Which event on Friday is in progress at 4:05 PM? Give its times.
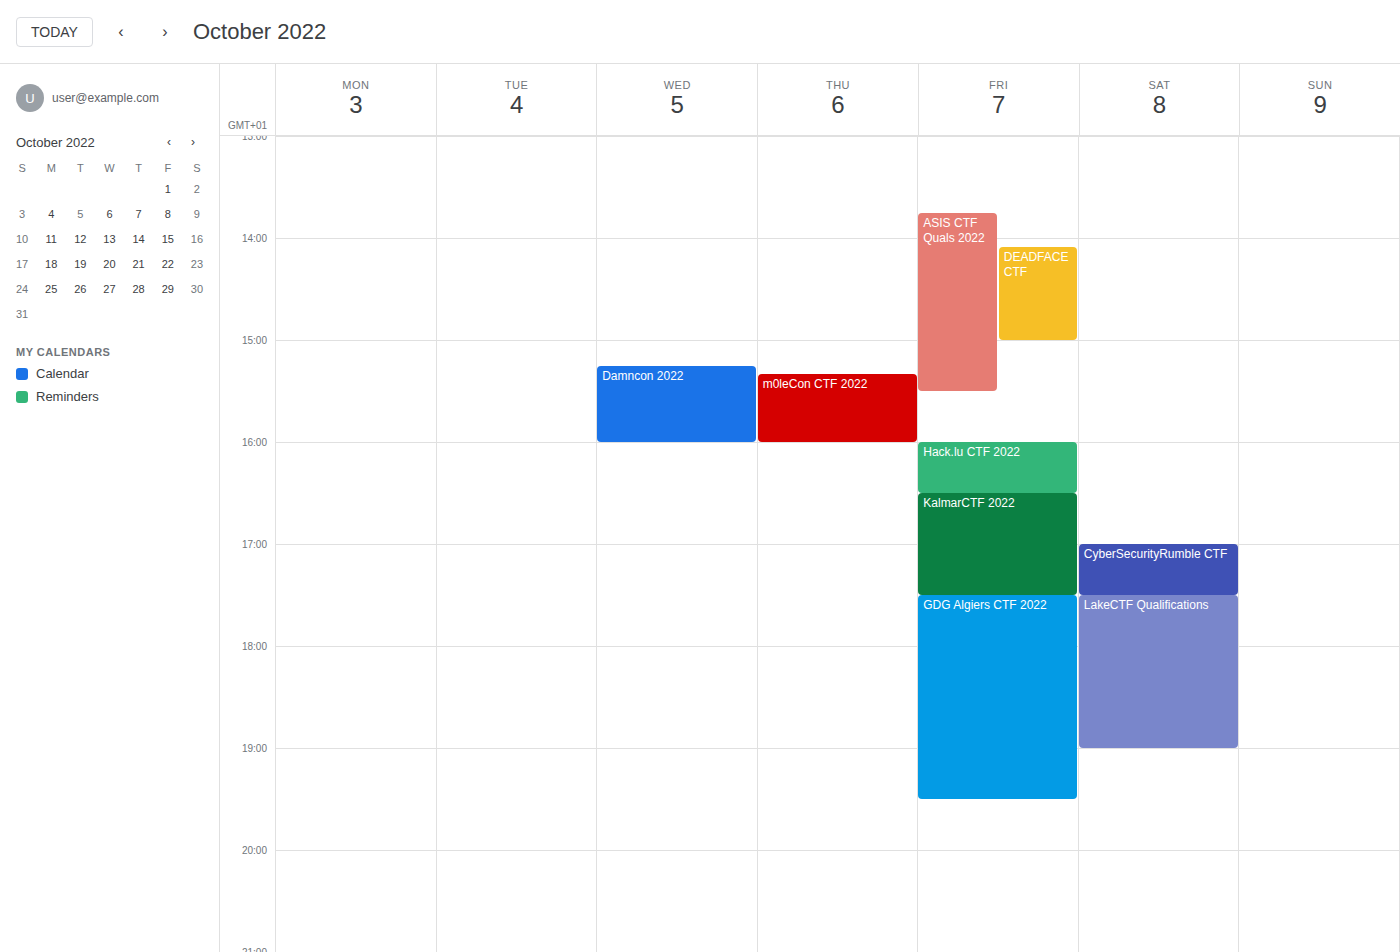
"Hack.lu CTF 2022", 4:00 PM to 4:30 PM